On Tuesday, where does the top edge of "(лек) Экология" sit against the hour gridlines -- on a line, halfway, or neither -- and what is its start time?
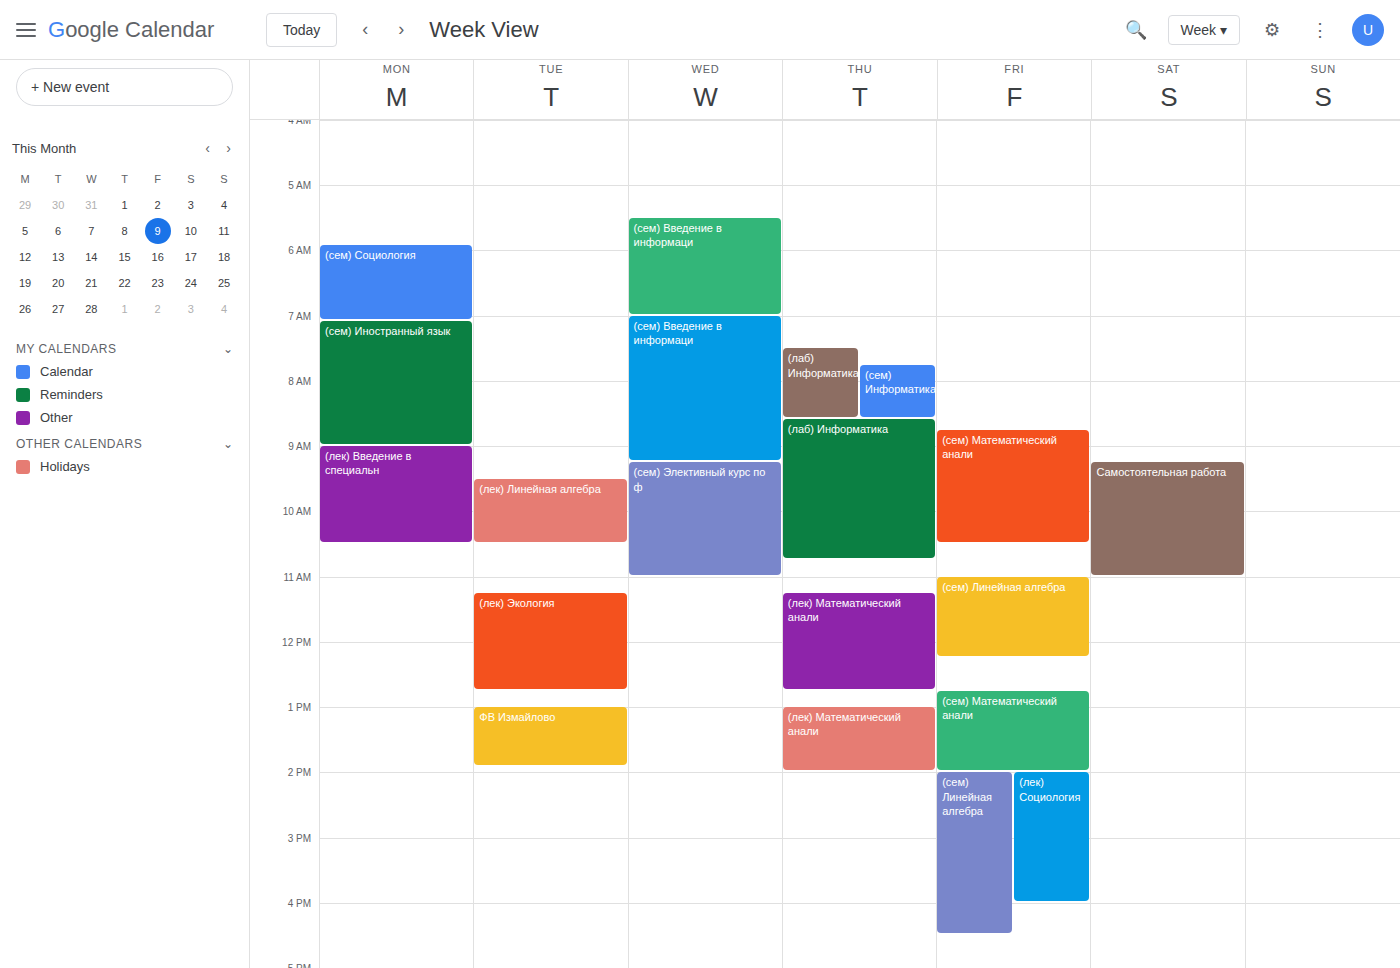
11:15 AM -- neither: a quarter of the way from the 11 AM line to the 12 PM line.